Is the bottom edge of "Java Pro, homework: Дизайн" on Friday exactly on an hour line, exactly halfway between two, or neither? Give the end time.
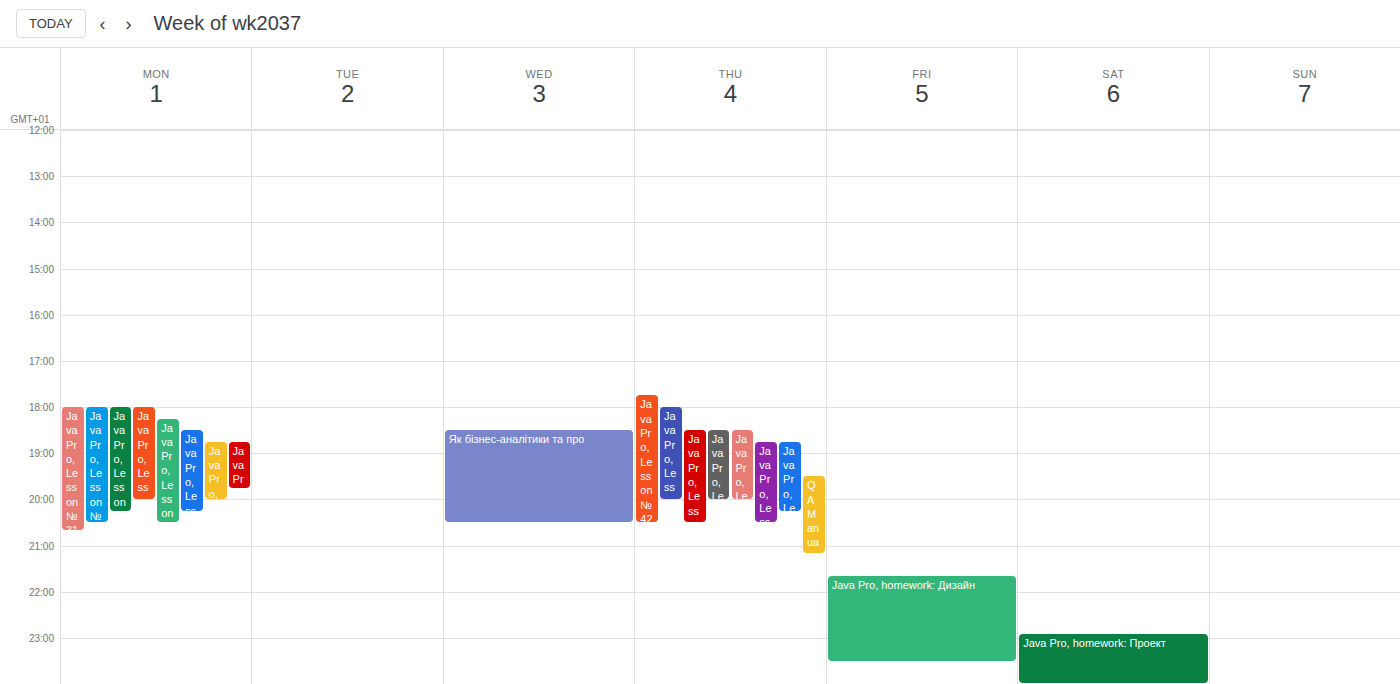
11:30 PM -- halfway between the 11 PM and 12 AM lines.